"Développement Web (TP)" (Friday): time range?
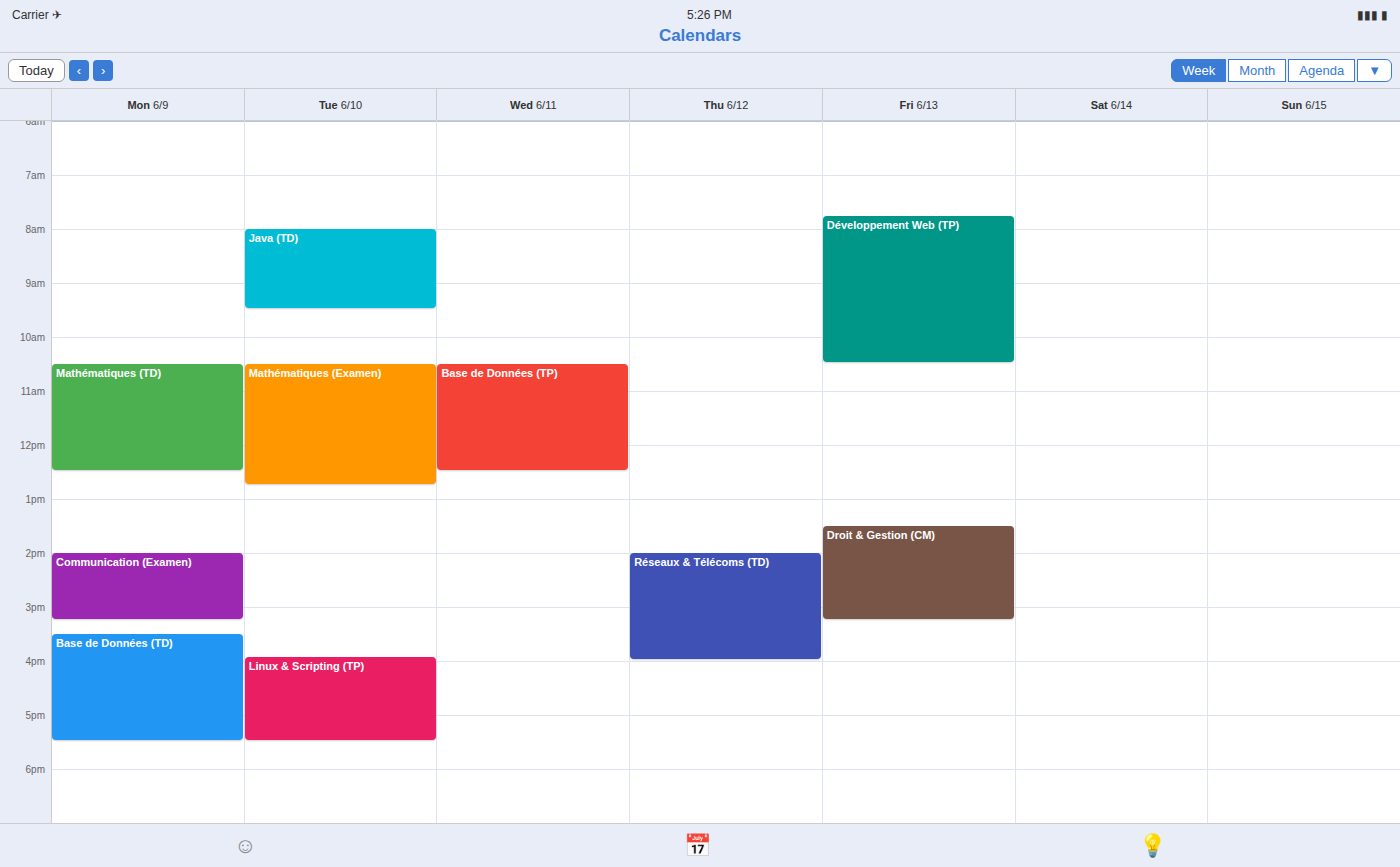
07:45 to 10:30